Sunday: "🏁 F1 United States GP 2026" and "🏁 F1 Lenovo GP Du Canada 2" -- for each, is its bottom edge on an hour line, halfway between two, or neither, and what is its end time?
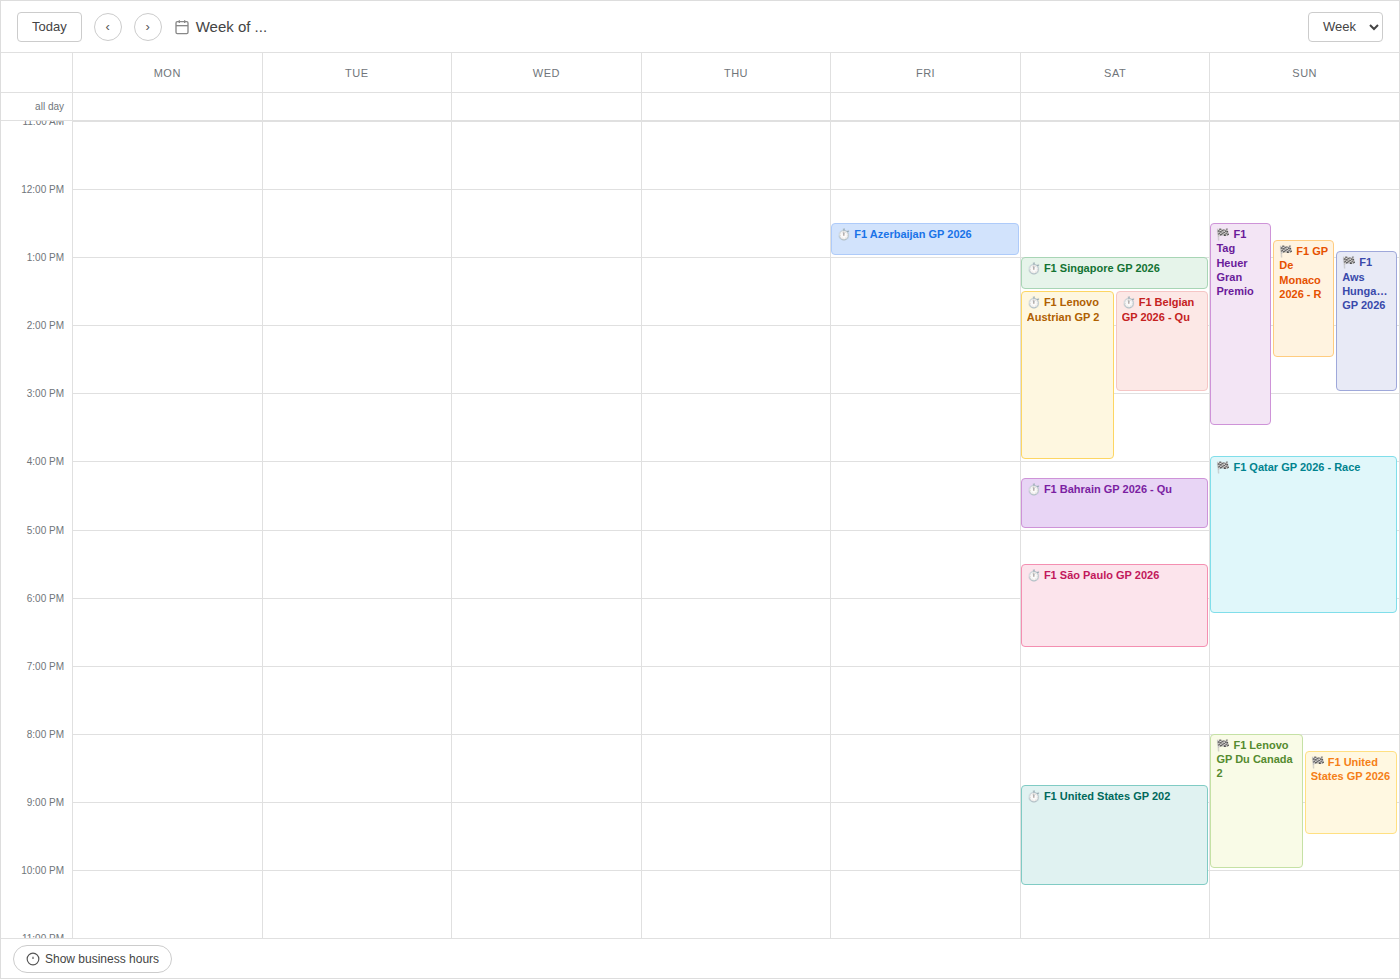
"🏁 F1 United States GP 2026": 21:30, halfway between the 21:00 and 22:00 lines. "🏁 F1 Lenovo GP Du Canada 2": 22:00, exactly on the 22:00 line.